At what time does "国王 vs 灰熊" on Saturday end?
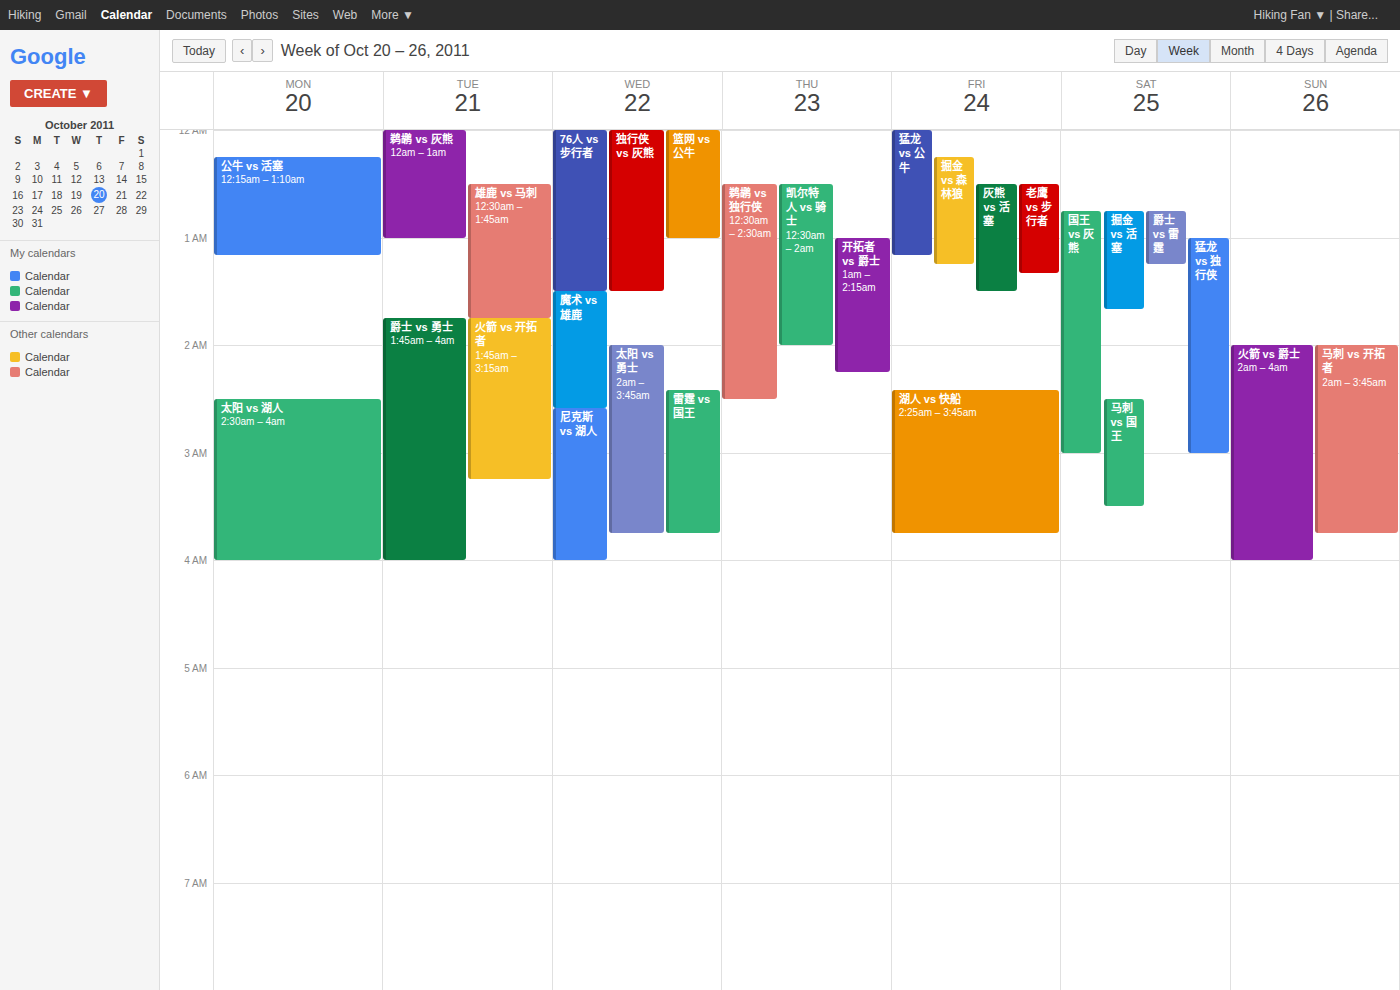
3:00 AM